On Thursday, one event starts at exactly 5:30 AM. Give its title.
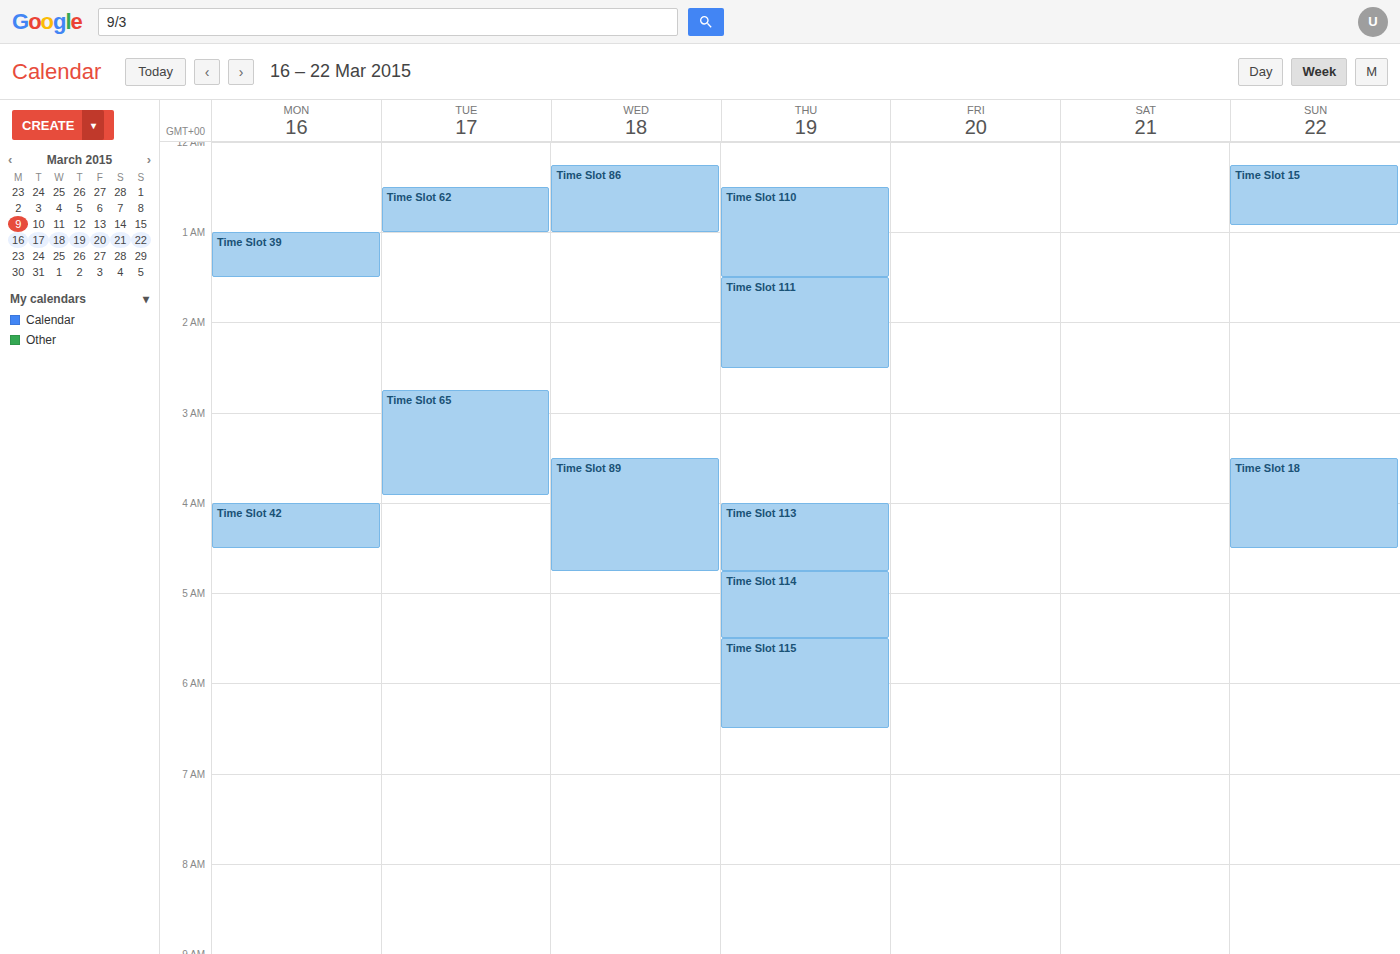
"Time Slot 115"